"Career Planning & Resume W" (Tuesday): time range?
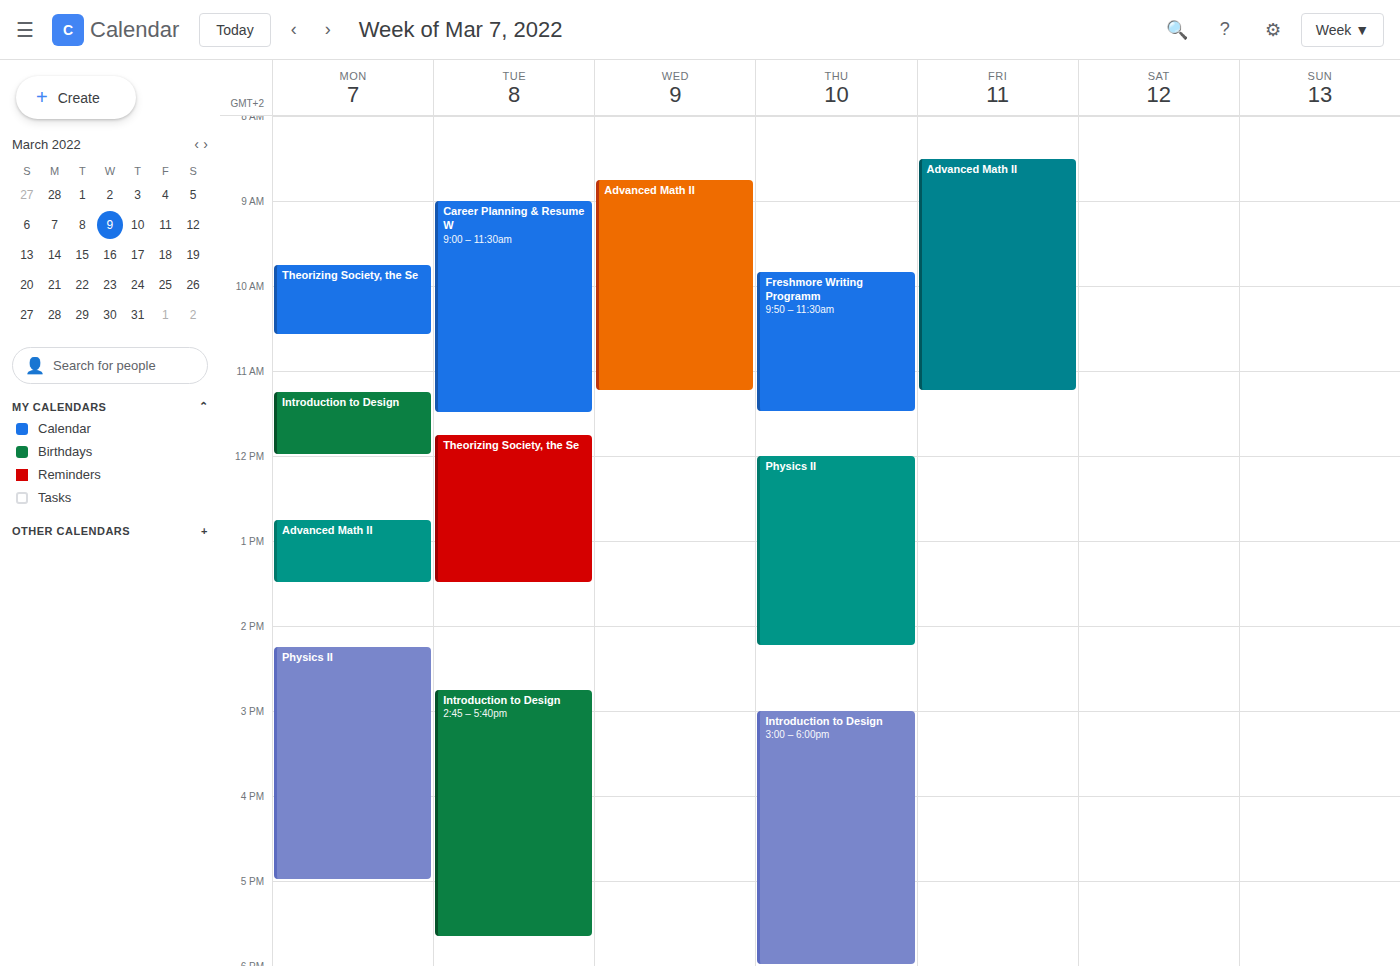
9:00 AM to 11:30 AM